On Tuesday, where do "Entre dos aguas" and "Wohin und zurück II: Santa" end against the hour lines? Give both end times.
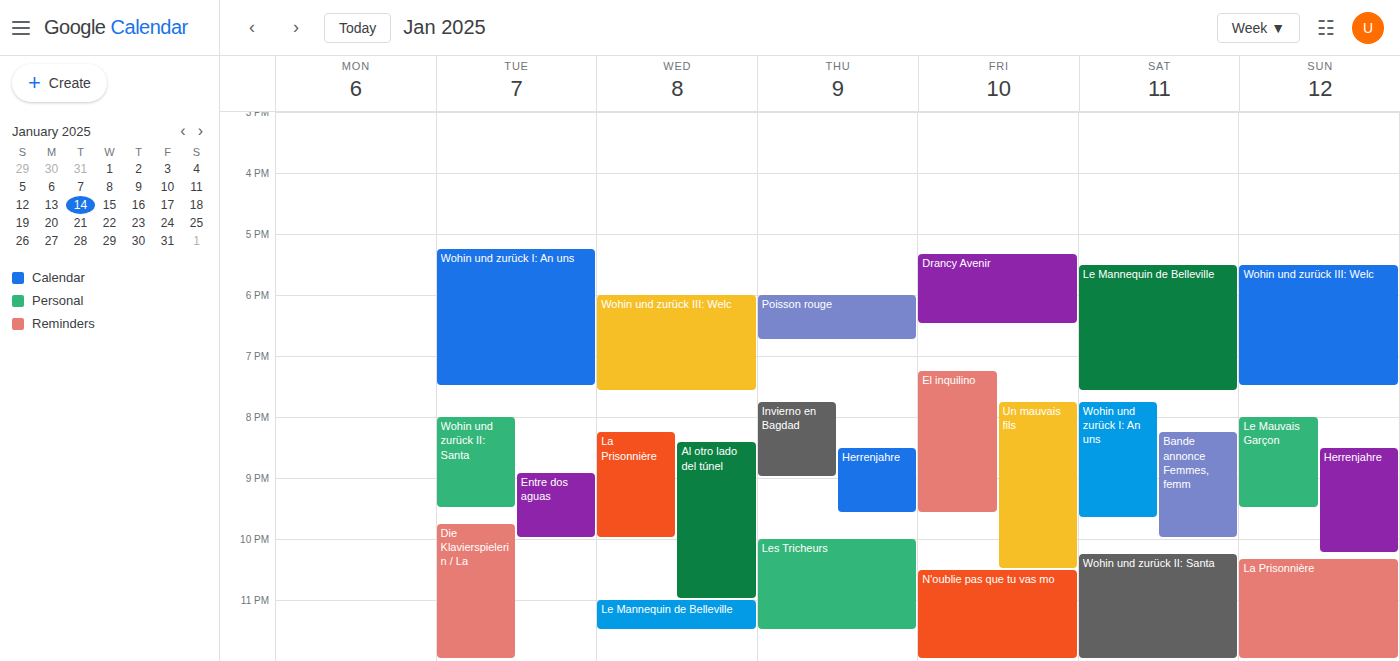
"Entre dos aguas": 22:00, exactly on the 22:00 line. "Wohin und zurück II: Santa": 21:30, halfway between the 21:00 and 22:00 lines.